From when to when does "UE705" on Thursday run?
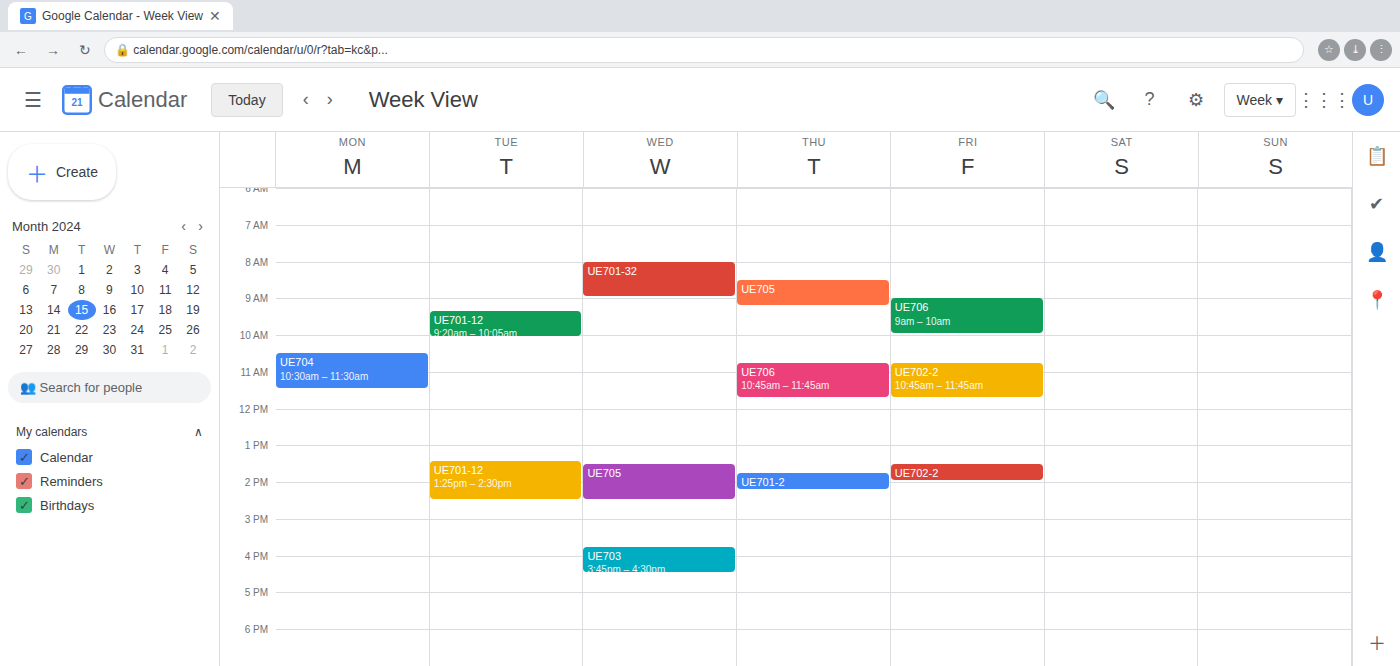
8:30 AM to 9:15 AM